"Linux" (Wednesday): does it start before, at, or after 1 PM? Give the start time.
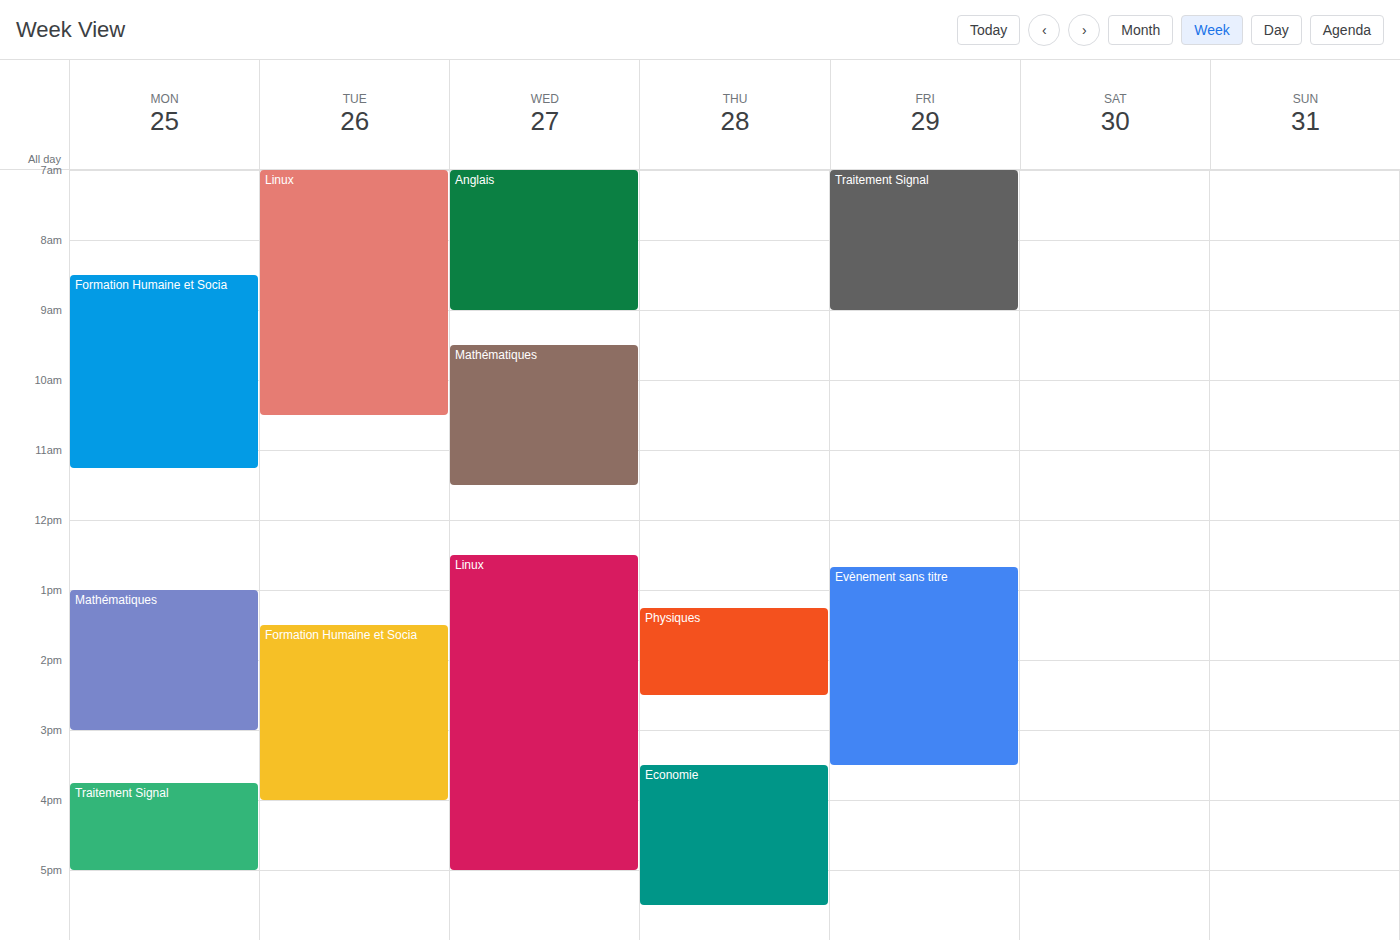
12:30 PM -- before 1 PM, 30 minutes above the 1 PM line.